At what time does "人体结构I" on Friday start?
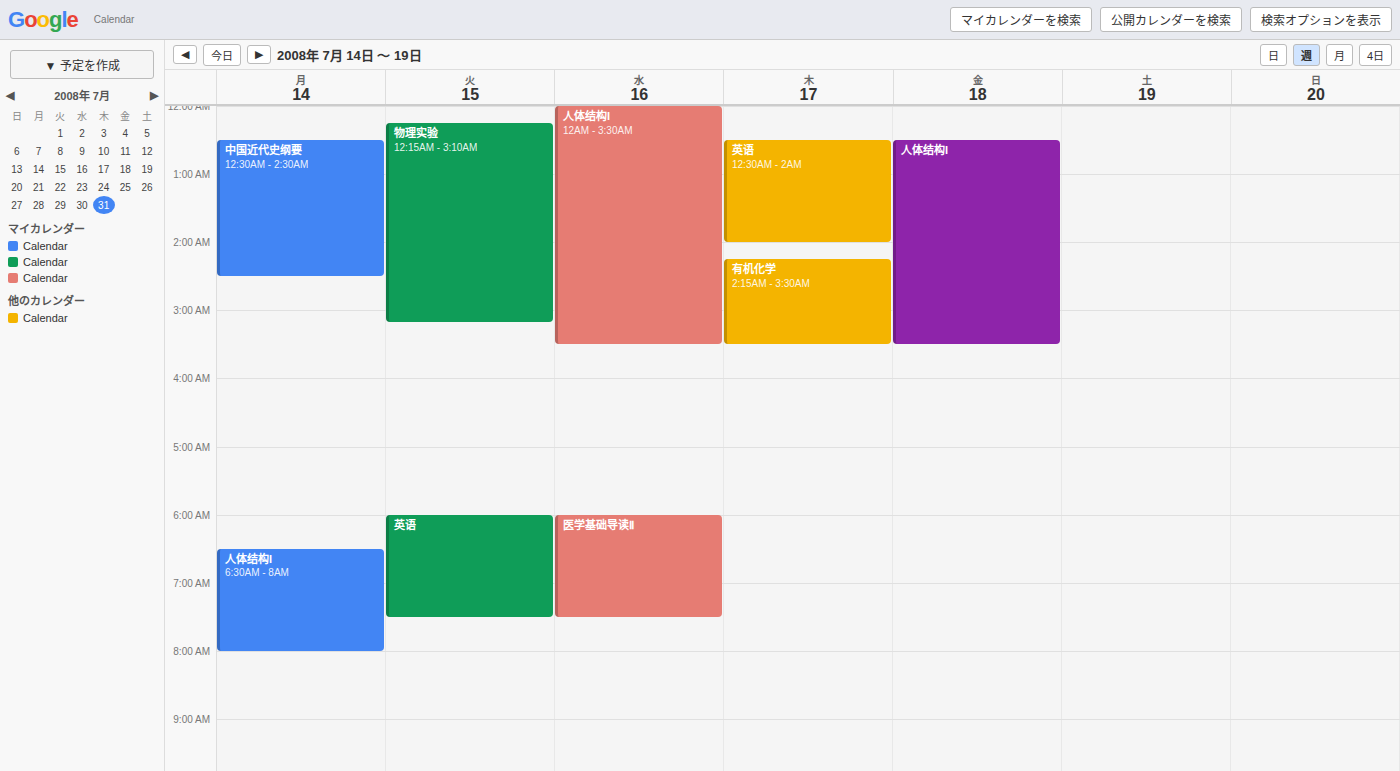
12:30 AM